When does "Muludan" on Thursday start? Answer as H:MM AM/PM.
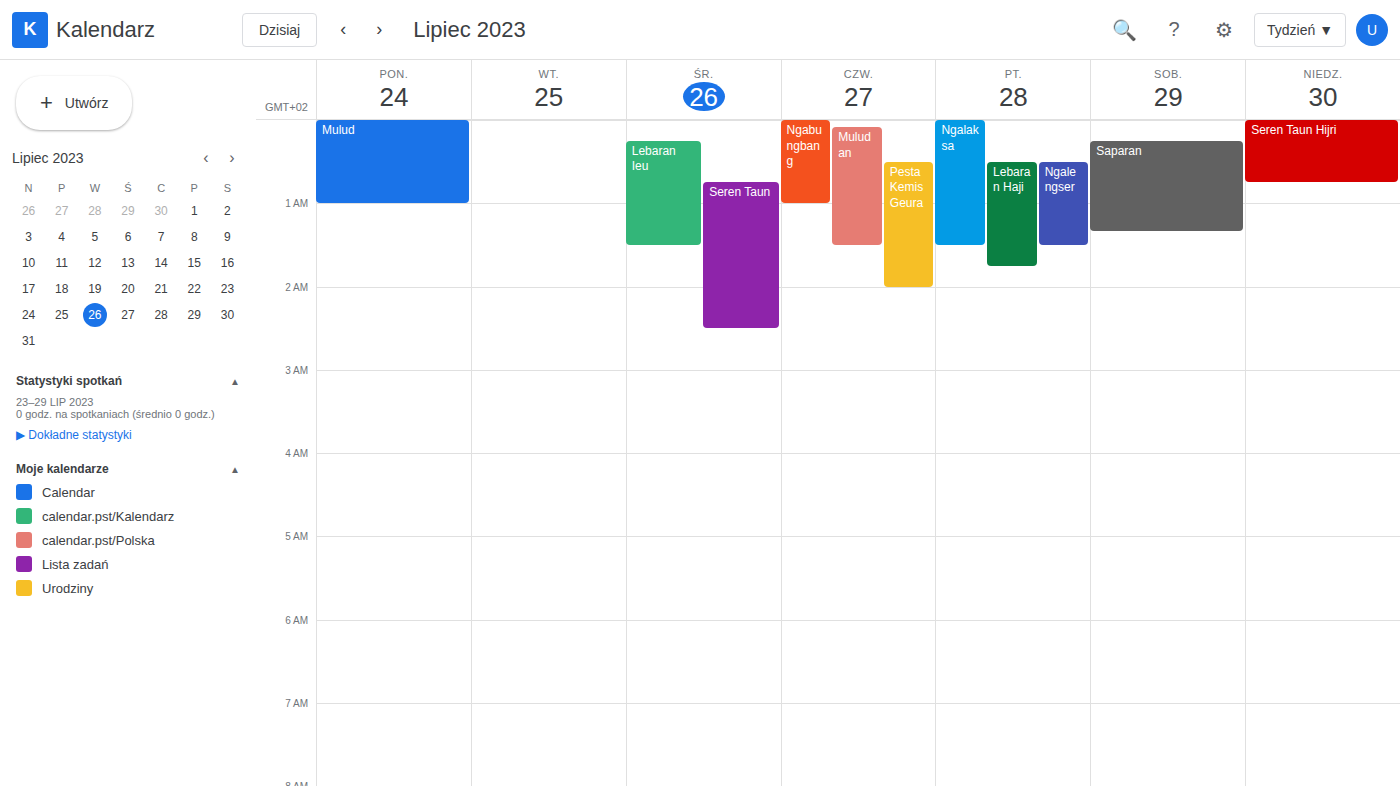
12:05 AM